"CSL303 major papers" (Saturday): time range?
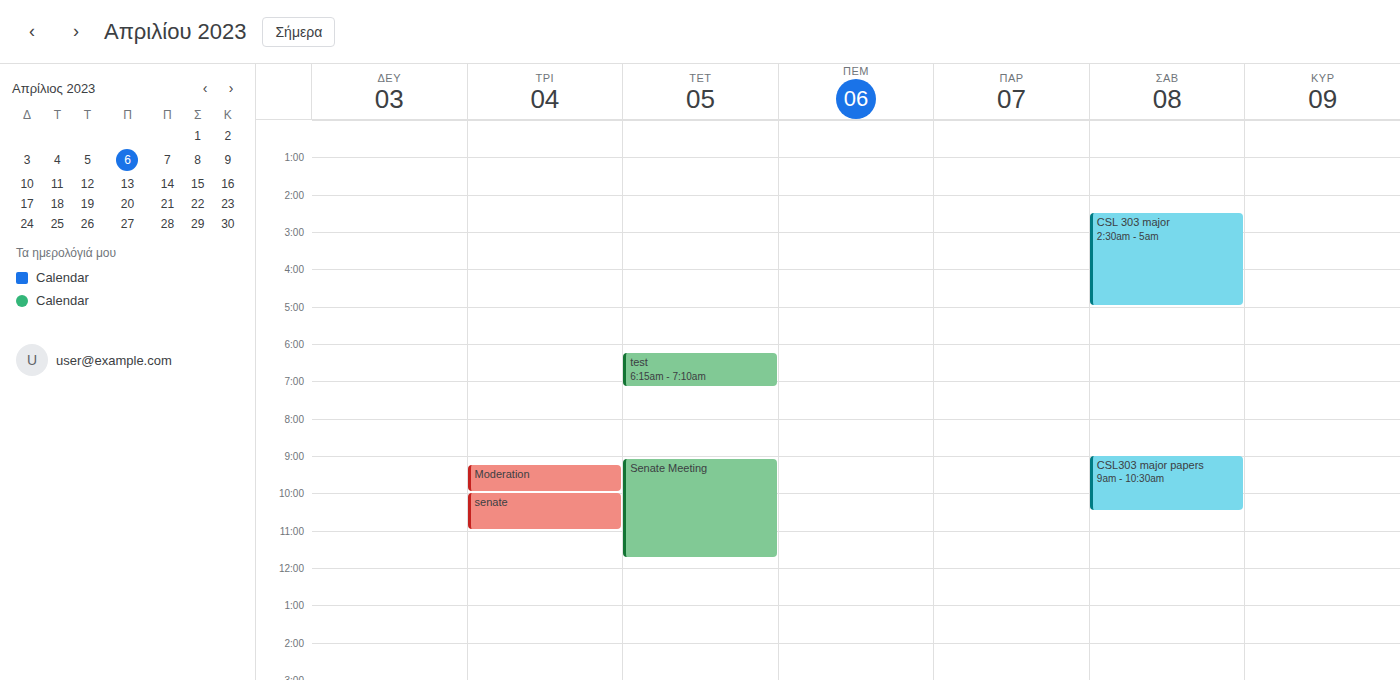
09:00 to 10:30